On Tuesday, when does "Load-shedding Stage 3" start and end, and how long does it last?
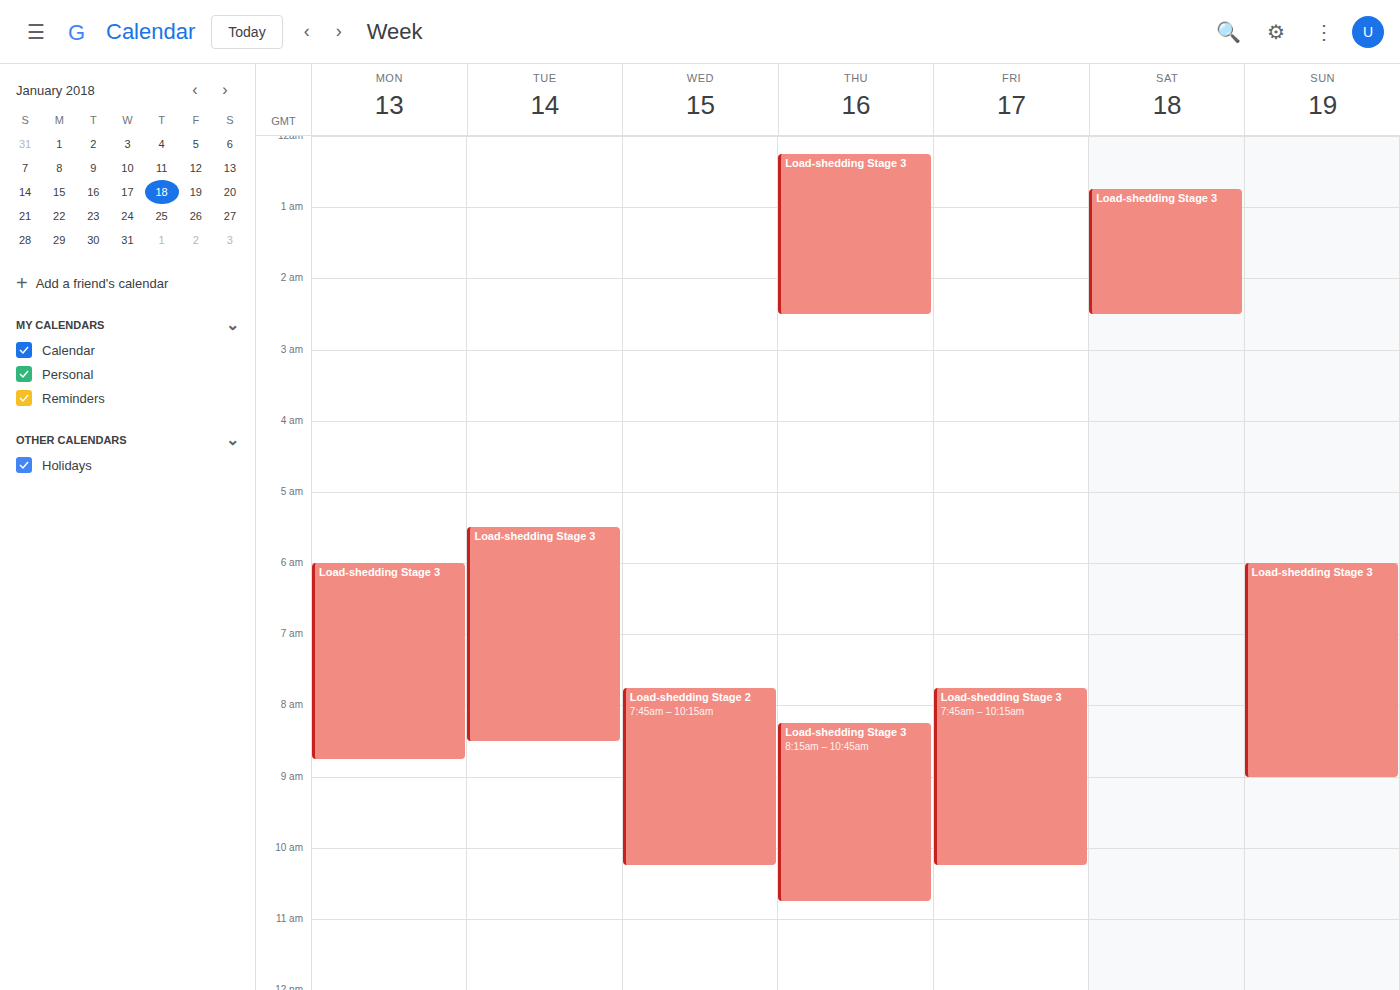
5:30 AM to 8:30 AM, 3 hours